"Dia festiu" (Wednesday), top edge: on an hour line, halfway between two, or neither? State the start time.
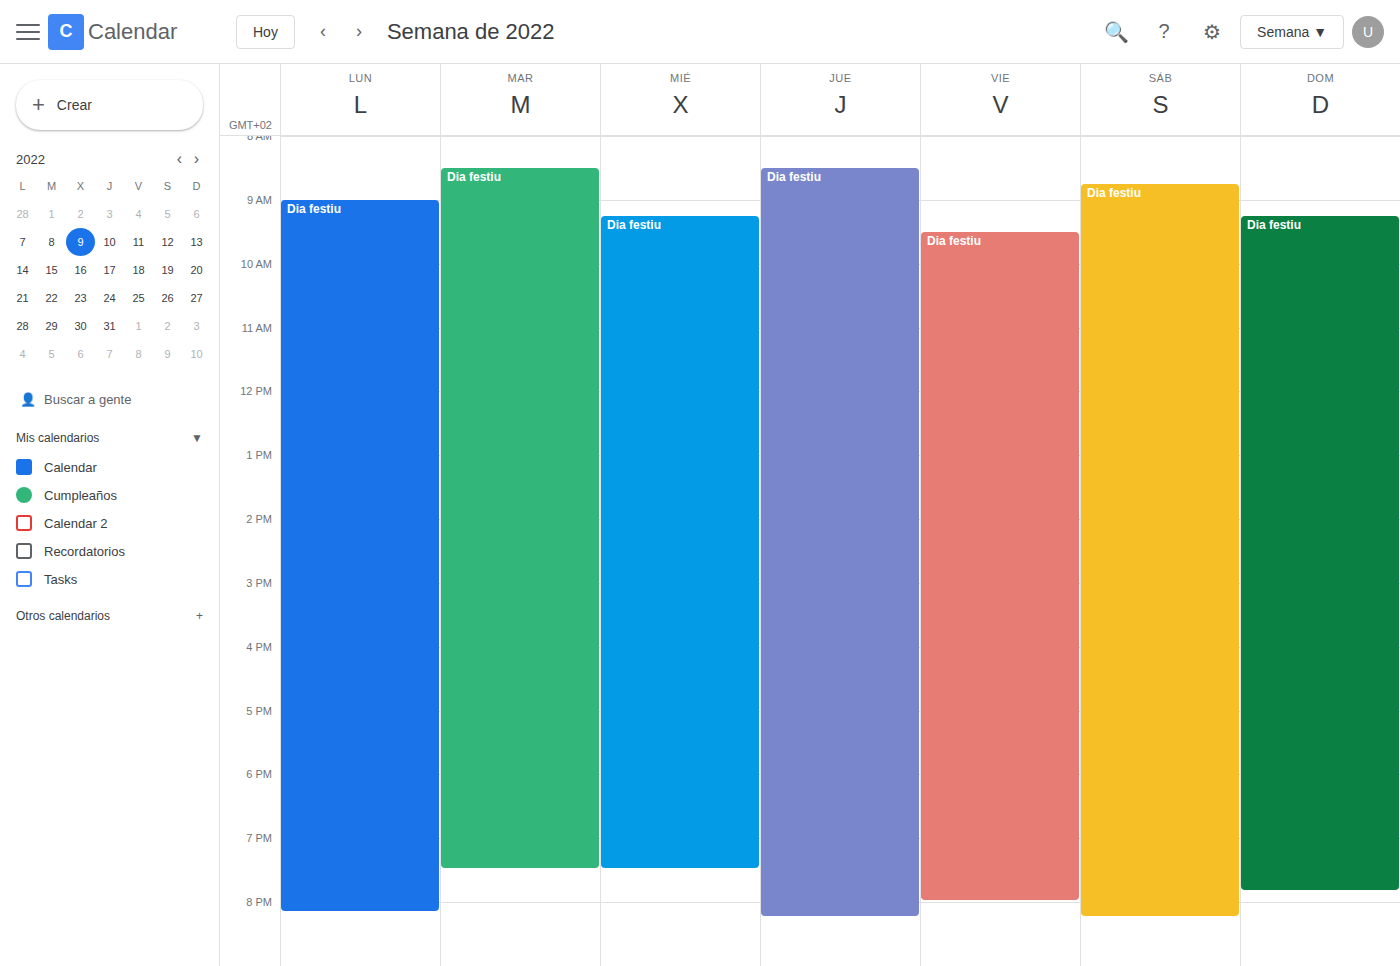
9:15 AM -- neither: a quarter of the way from the 9 AM line to the 10 AM line.